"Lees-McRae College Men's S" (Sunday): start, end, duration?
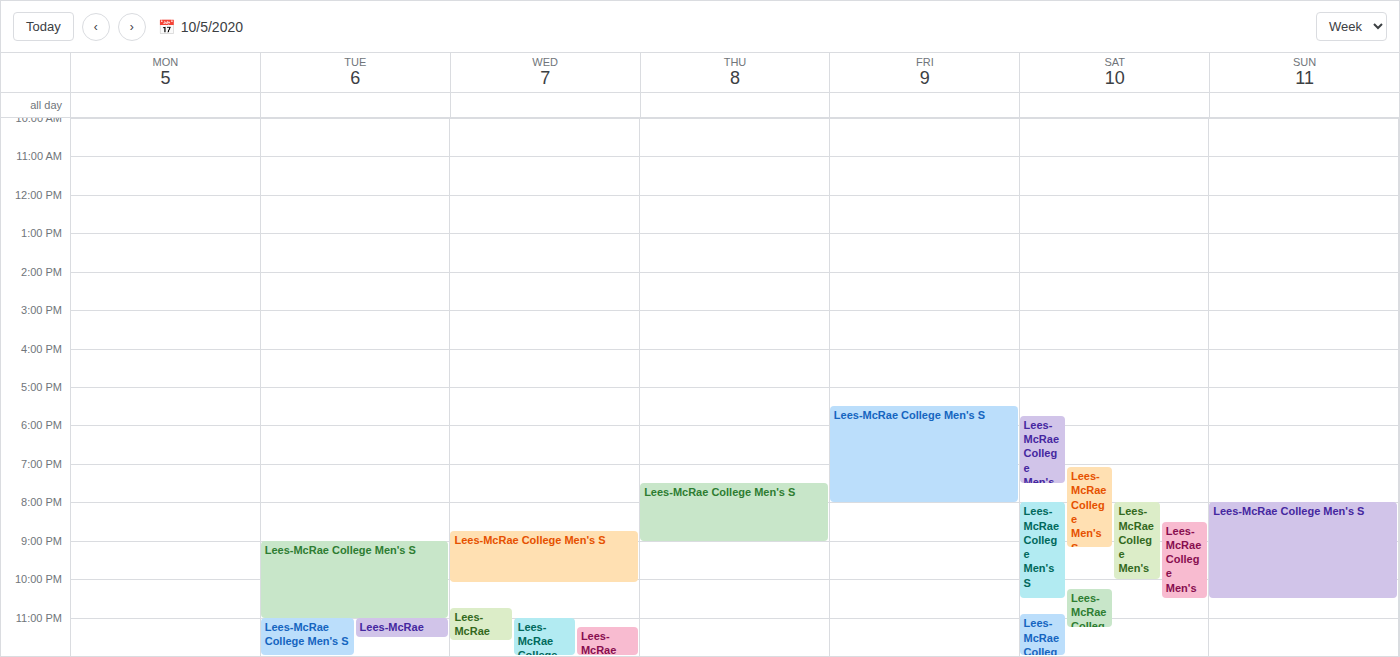
8:00 PM to 10:30 PM, 2 hours 30 minutes